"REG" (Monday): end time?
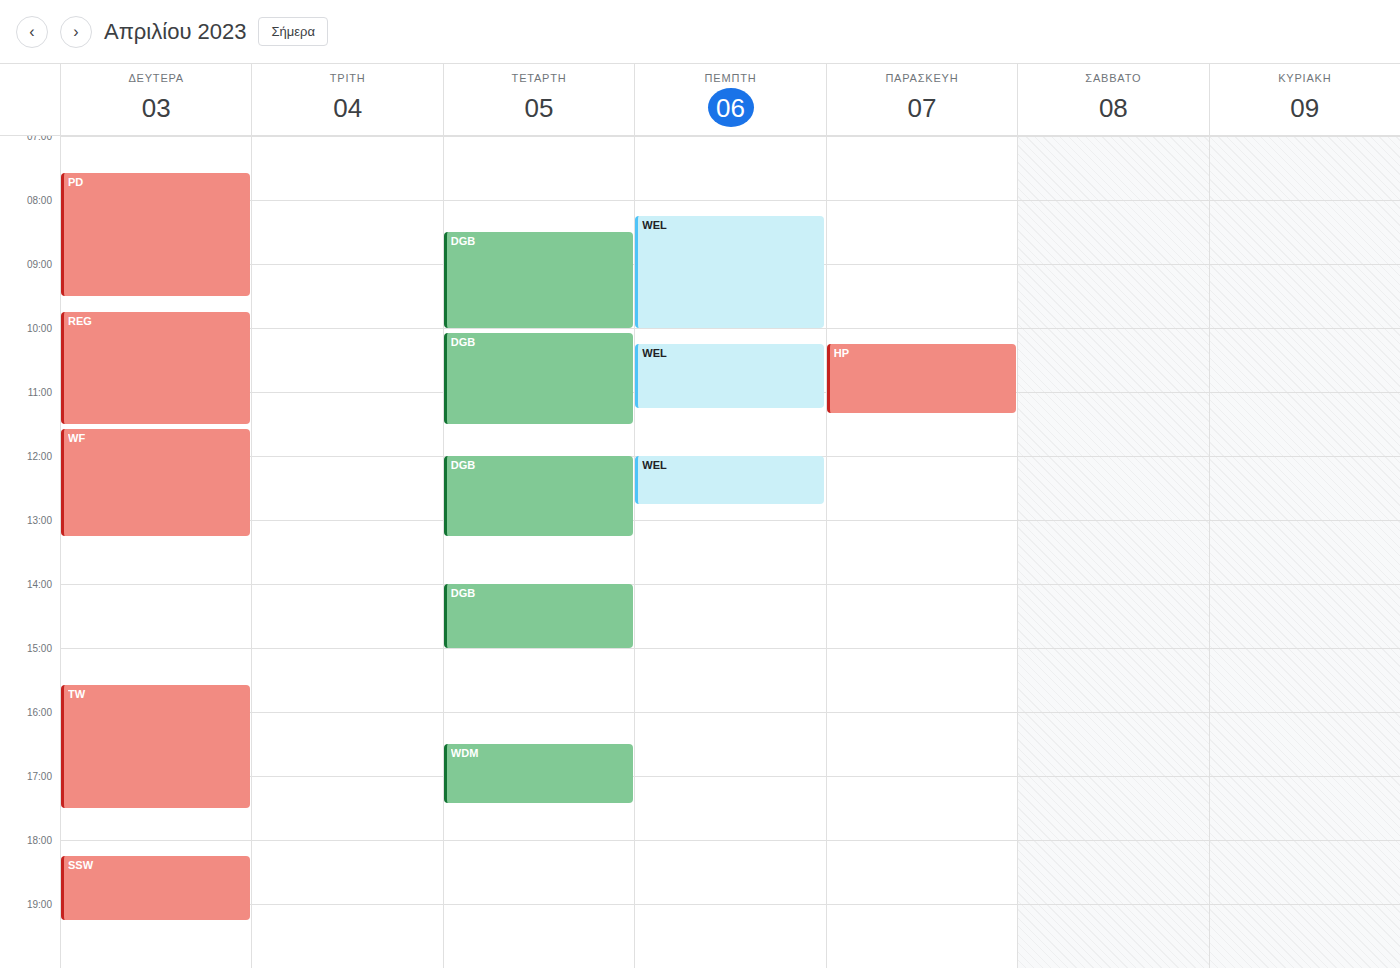
11:30 AM